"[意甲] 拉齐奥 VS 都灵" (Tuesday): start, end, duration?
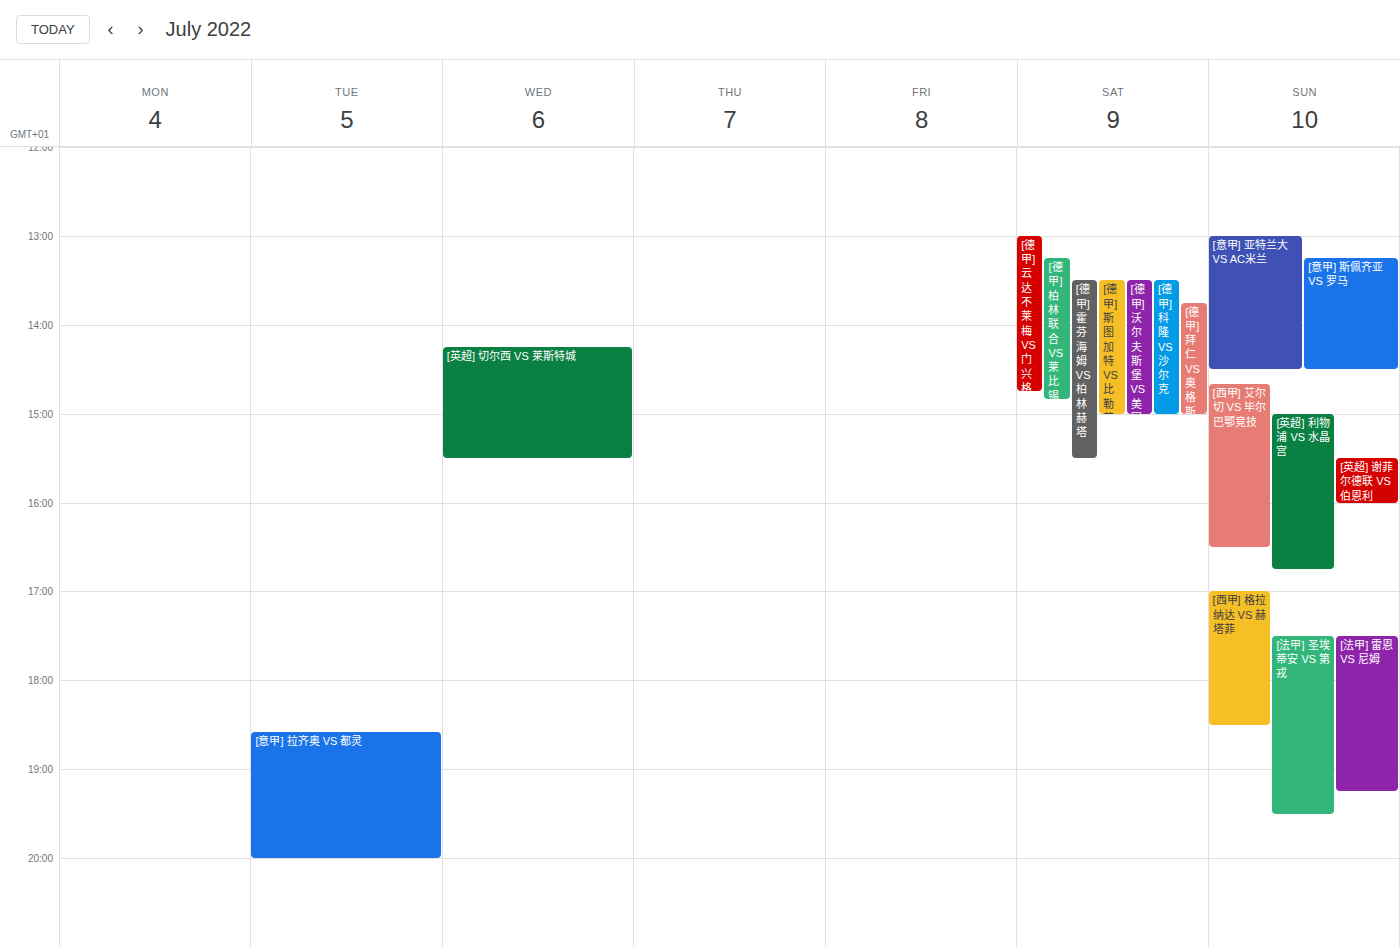
6:35 PM to 8:00 PM, 1 hour 25 minutes